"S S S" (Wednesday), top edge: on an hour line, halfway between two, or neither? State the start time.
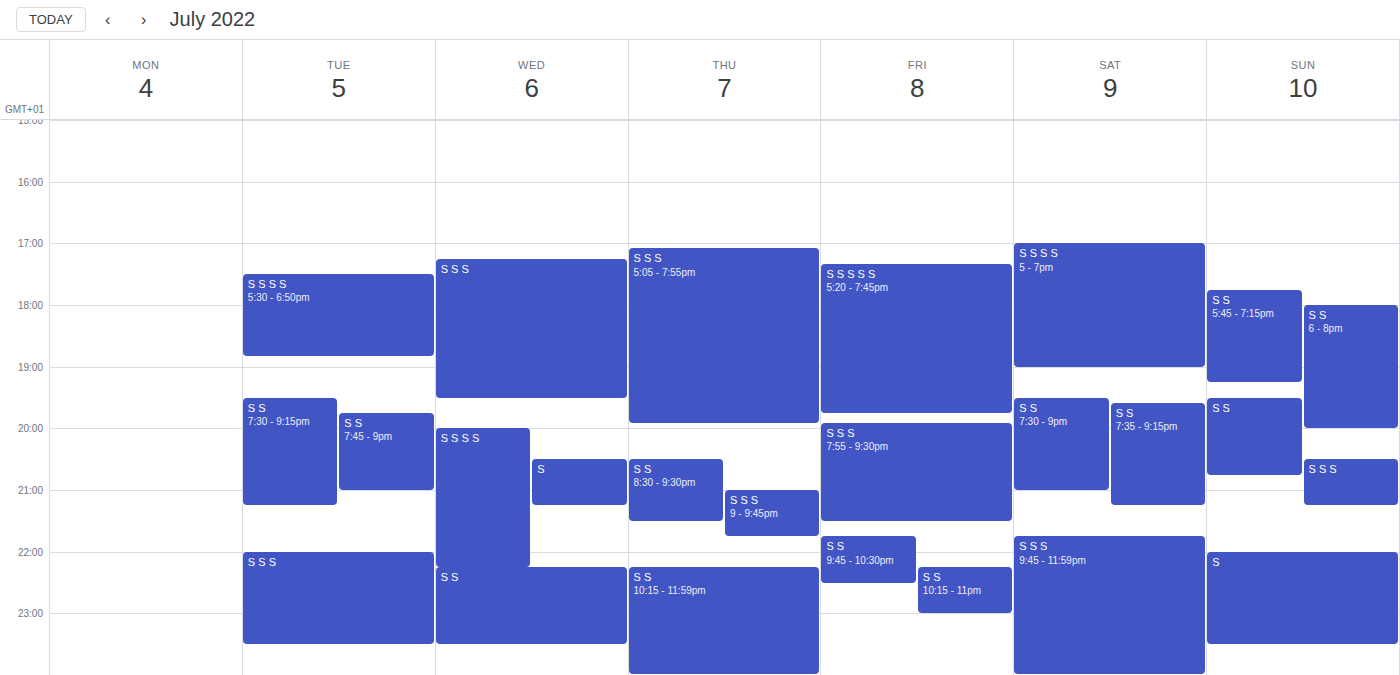
5:15 PM -- neither: a quarter of the way from the 5 PM line to the 6 PM line.